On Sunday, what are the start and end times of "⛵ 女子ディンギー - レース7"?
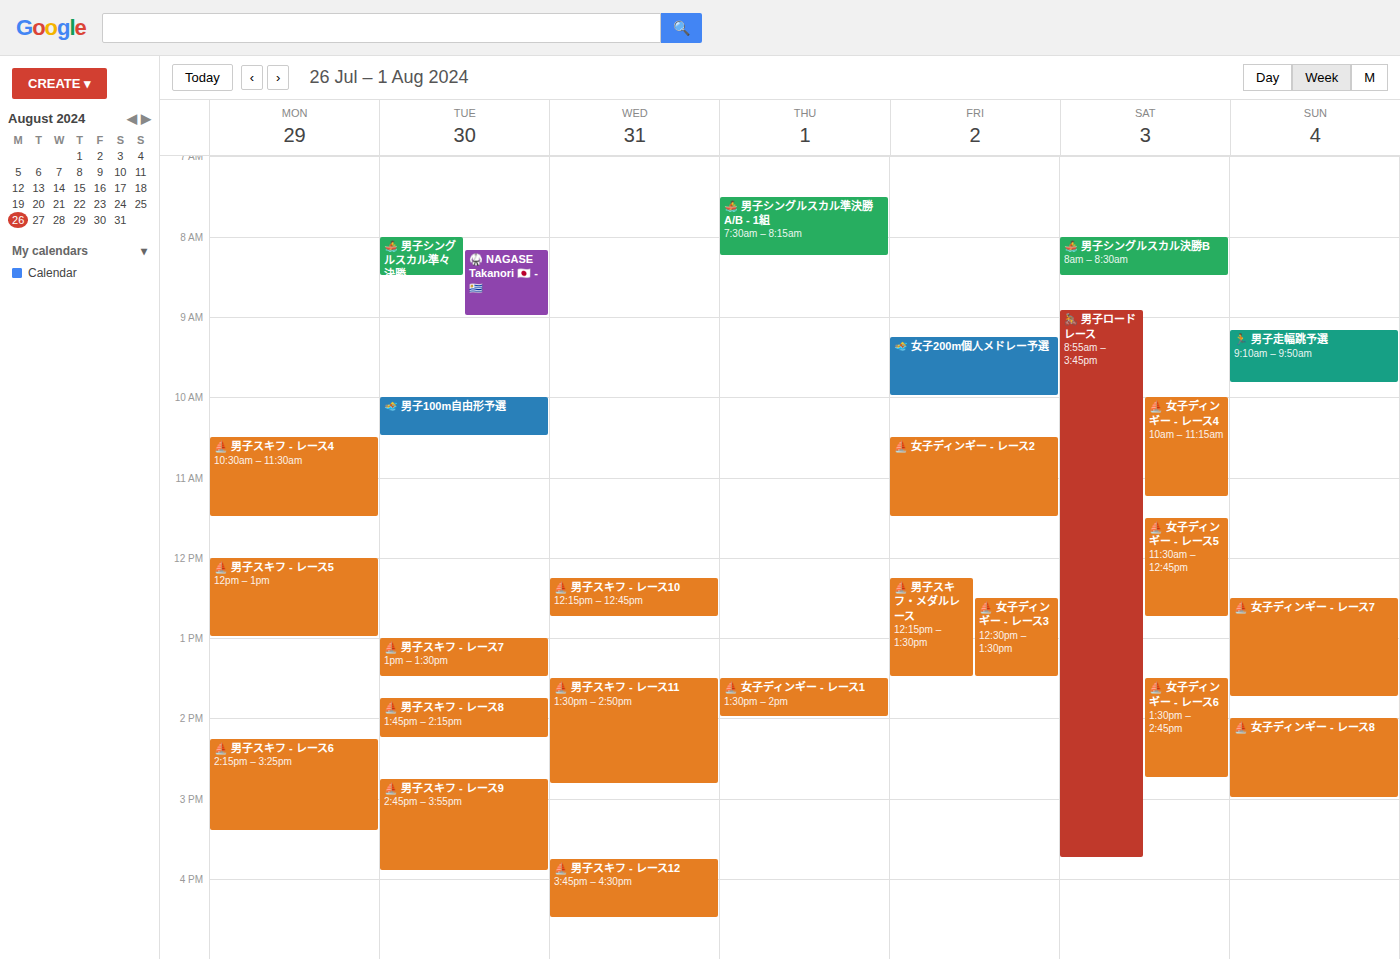
12:30 PM to 1:45 PM